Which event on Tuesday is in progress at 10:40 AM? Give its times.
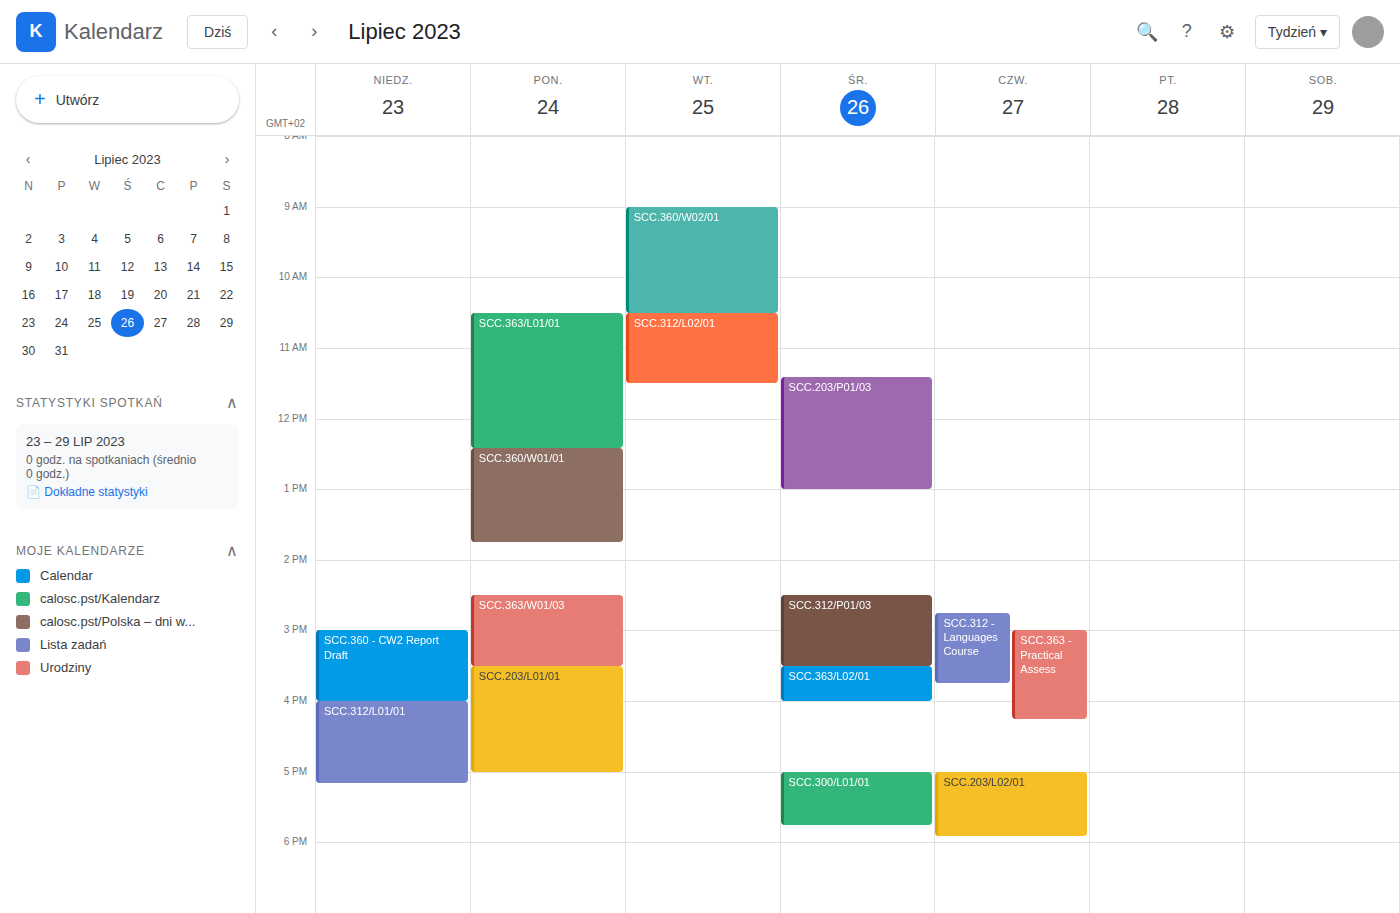
"SCC.312/L02/01", 10:30 AM to 11:30 AM